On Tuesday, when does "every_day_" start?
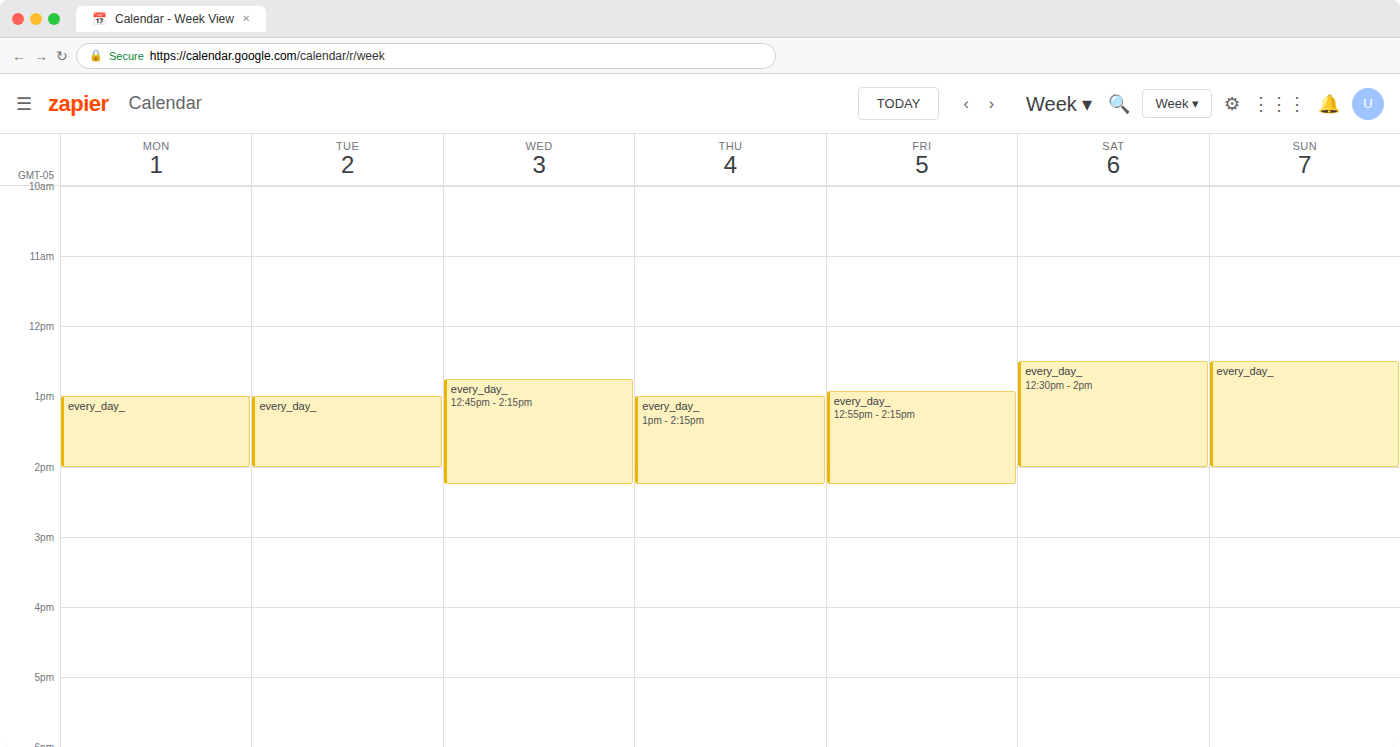
13:00